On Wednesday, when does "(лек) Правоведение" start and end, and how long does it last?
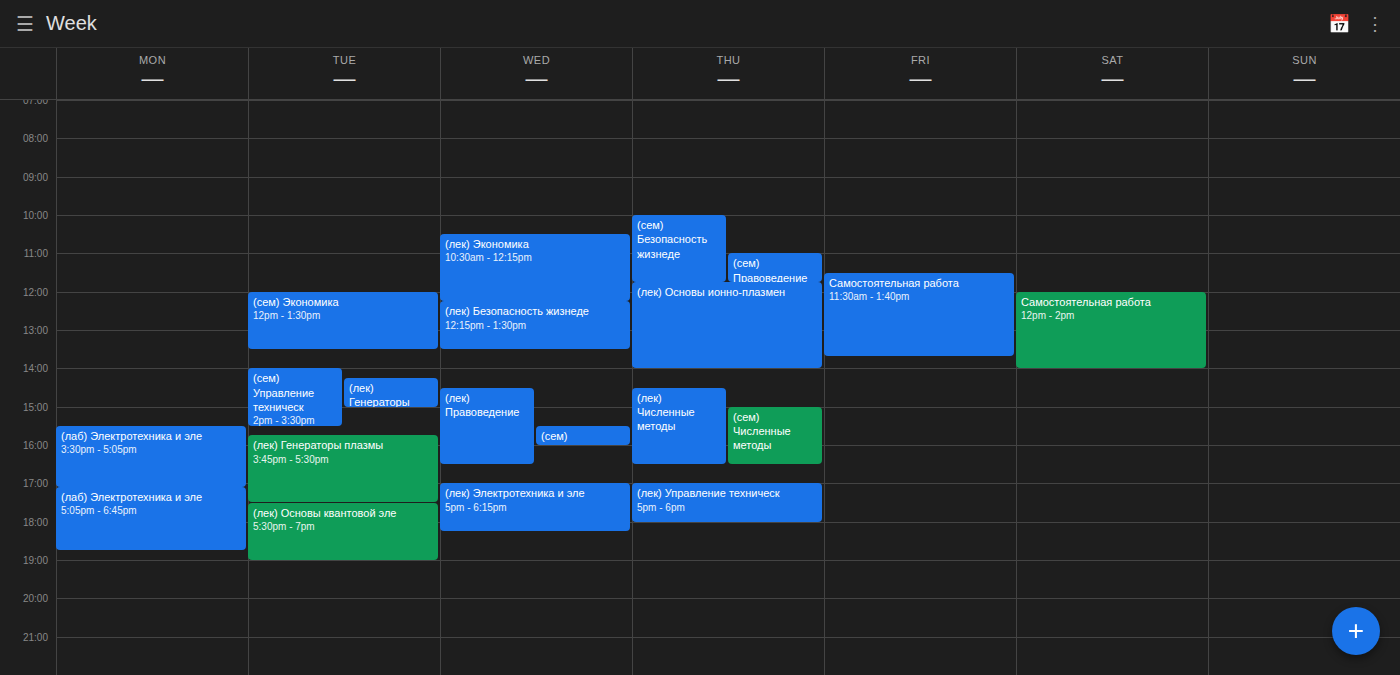
2:30 PM to 4:30 PM, 2 hours